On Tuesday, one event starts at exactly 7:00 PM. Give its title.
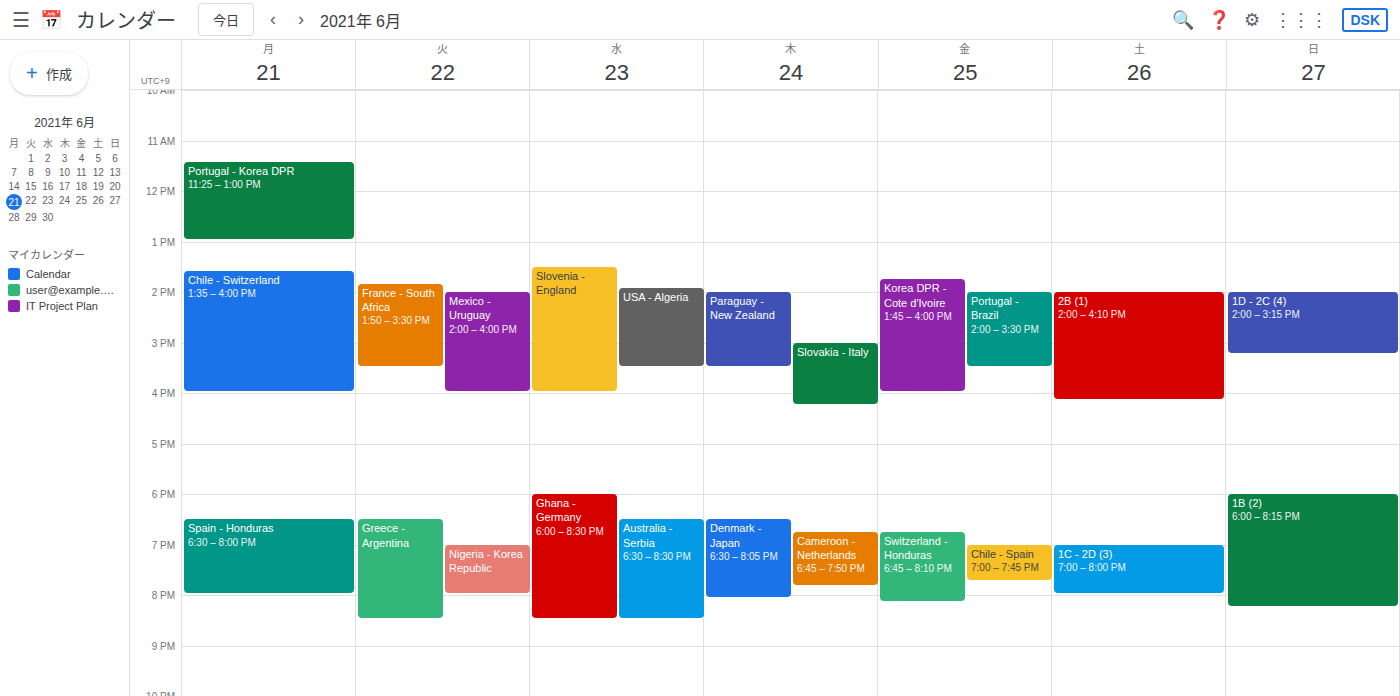
"Nigeria - Korea Republic"